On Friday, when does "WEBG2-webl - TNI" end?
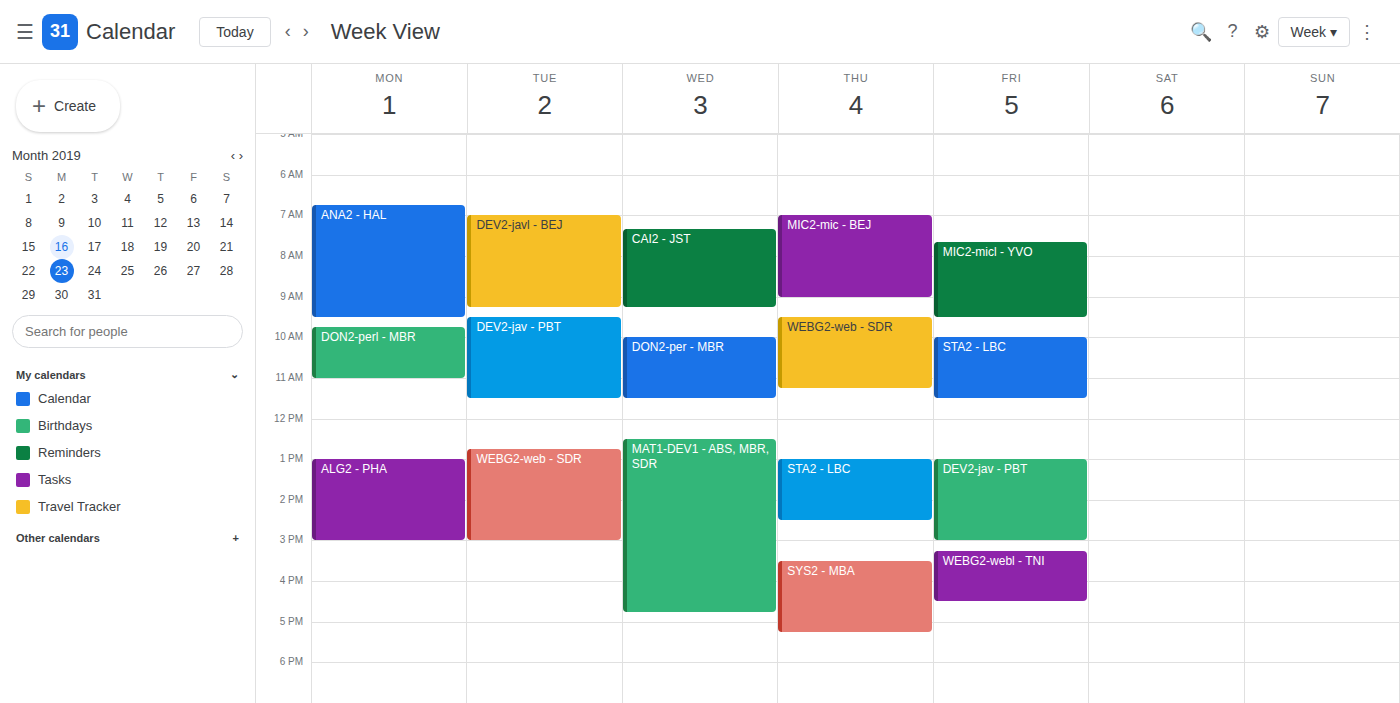
16:30